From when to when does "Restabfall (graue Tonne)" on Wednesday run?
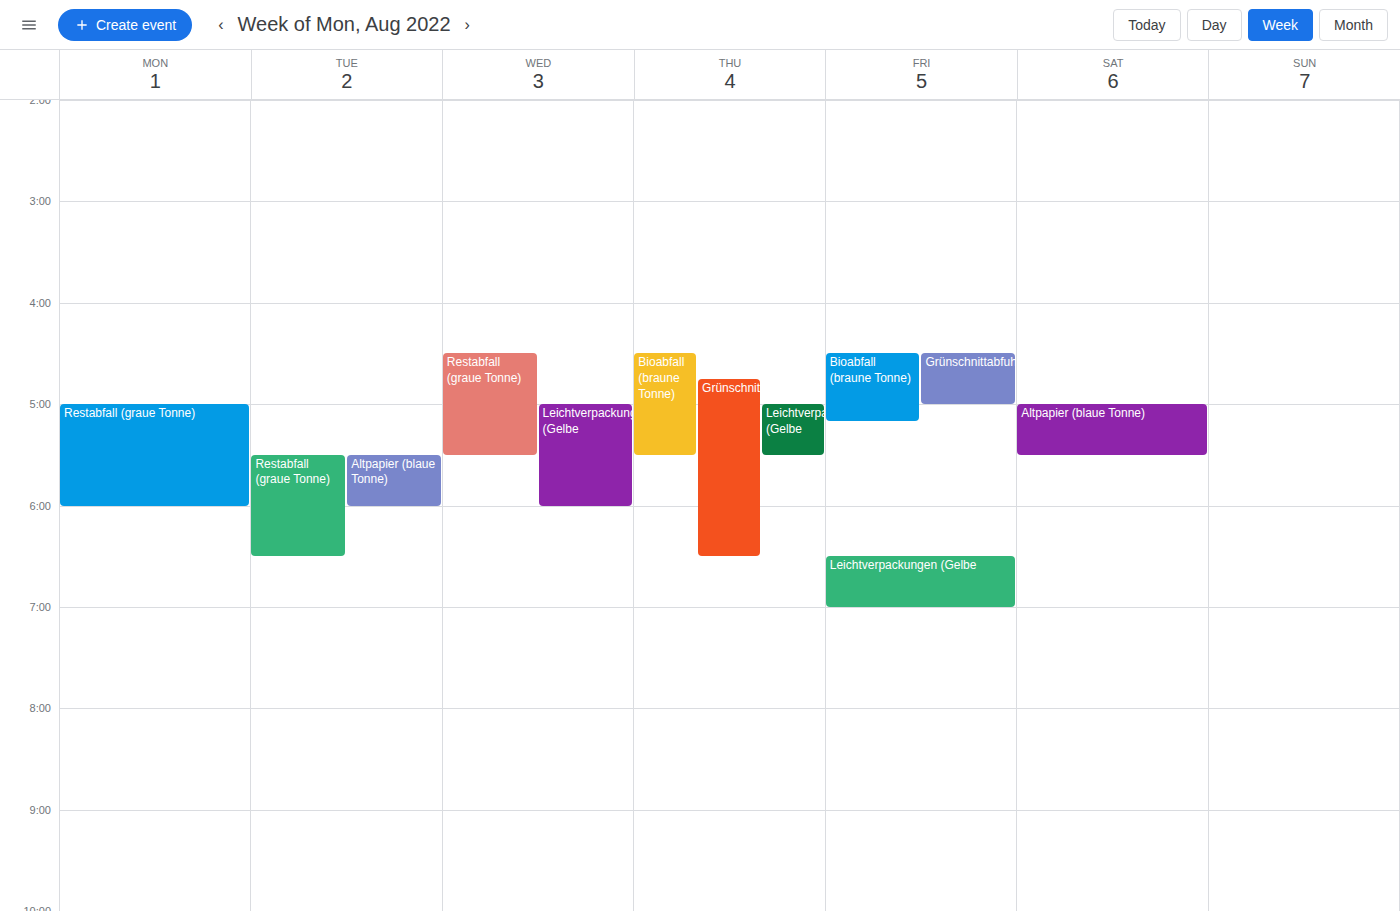
04:30 to 05:30